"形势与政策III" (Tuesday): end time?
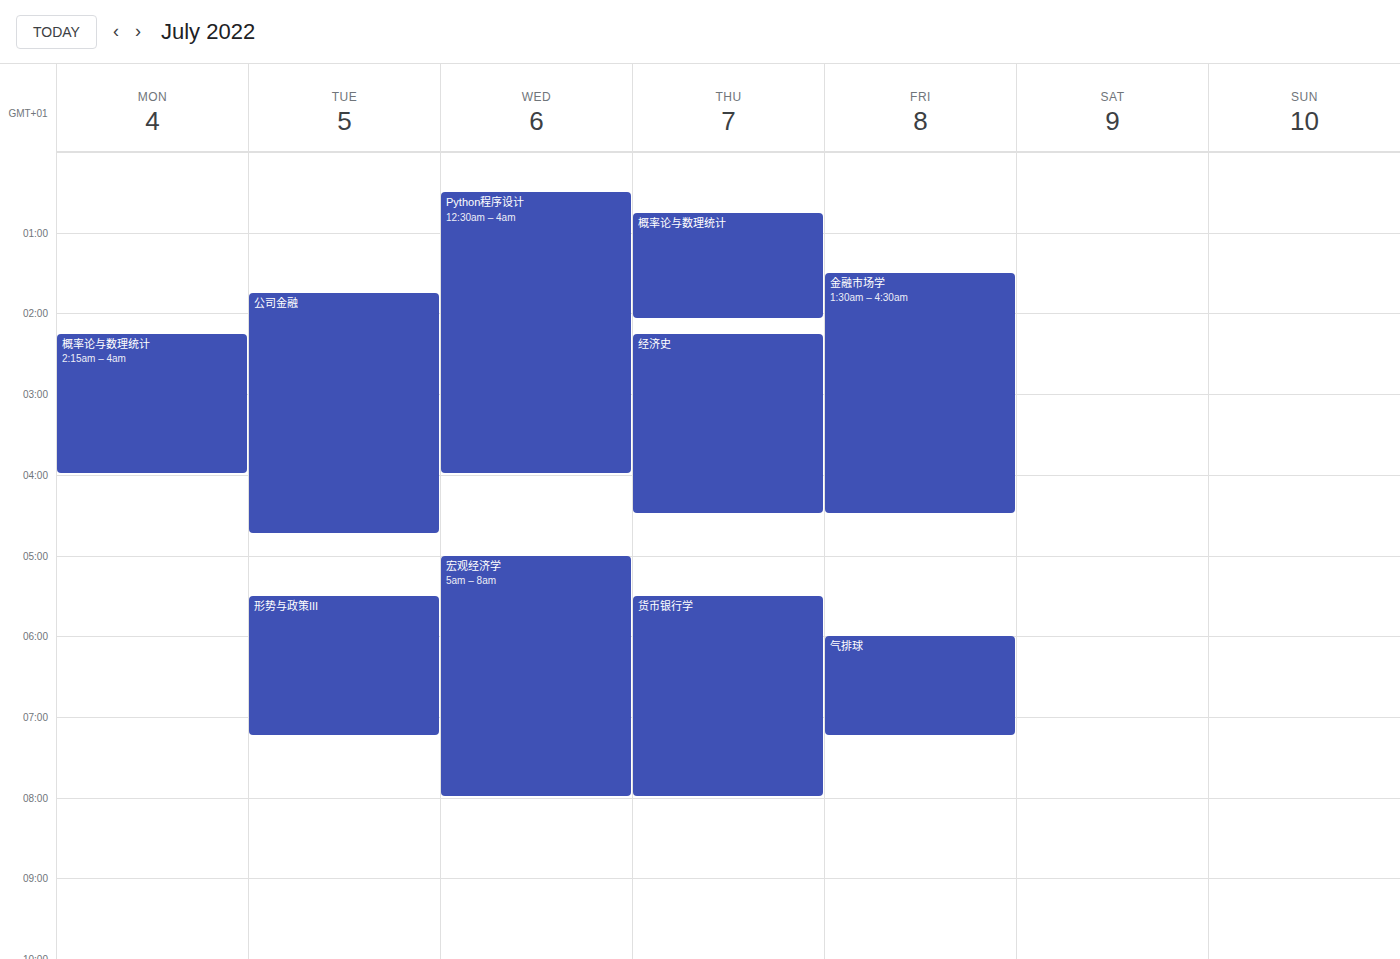
7:15 AM